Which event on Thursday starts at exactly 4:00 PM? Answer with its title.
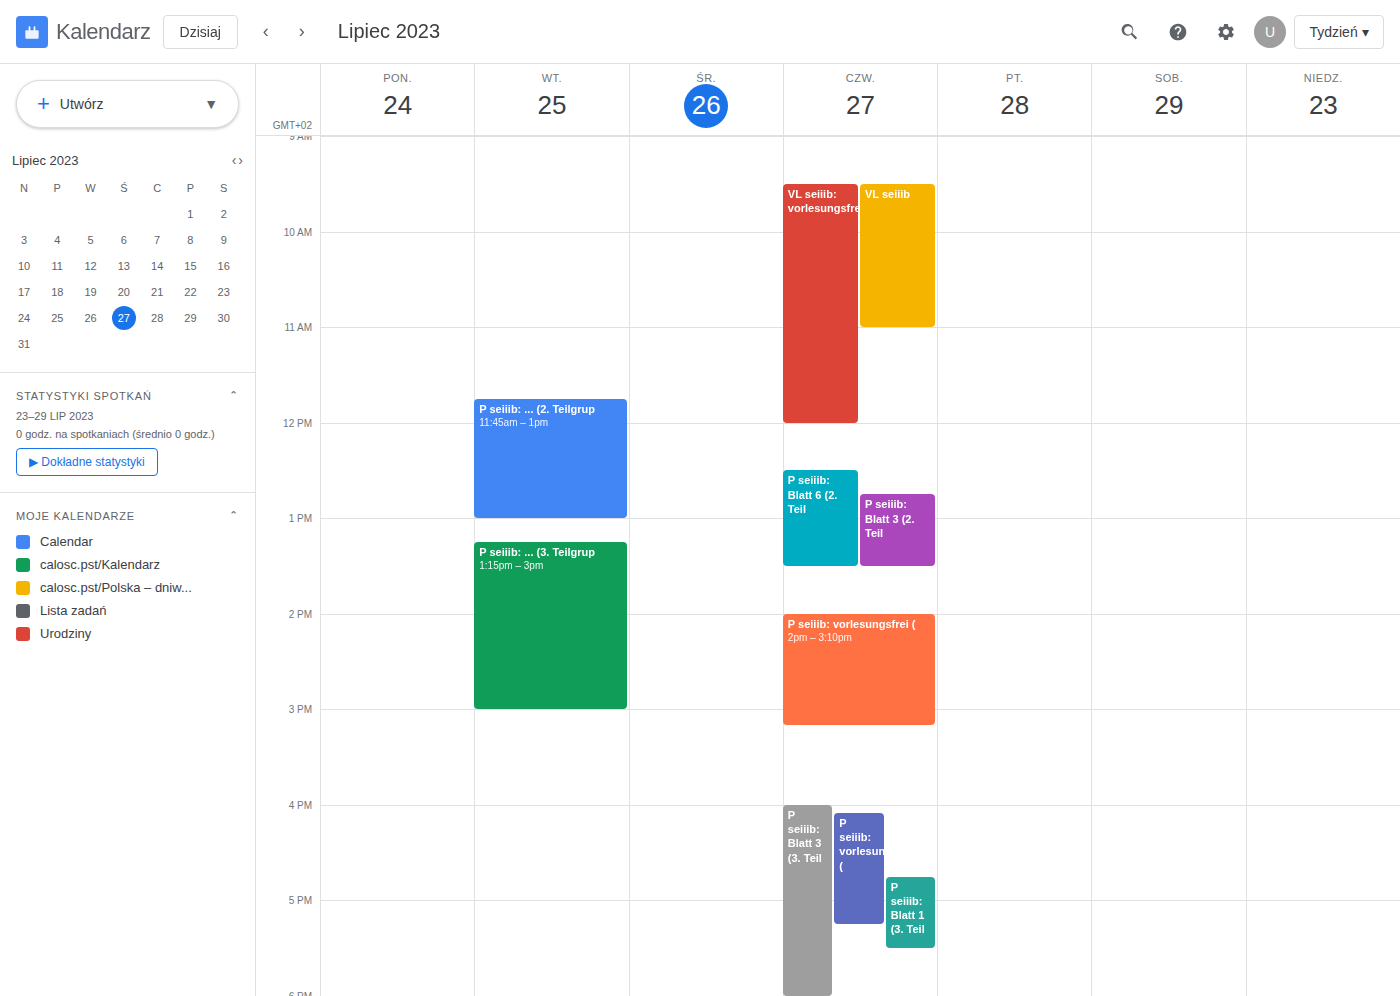
"P seiiib: Blatt 3 (3. Teil"